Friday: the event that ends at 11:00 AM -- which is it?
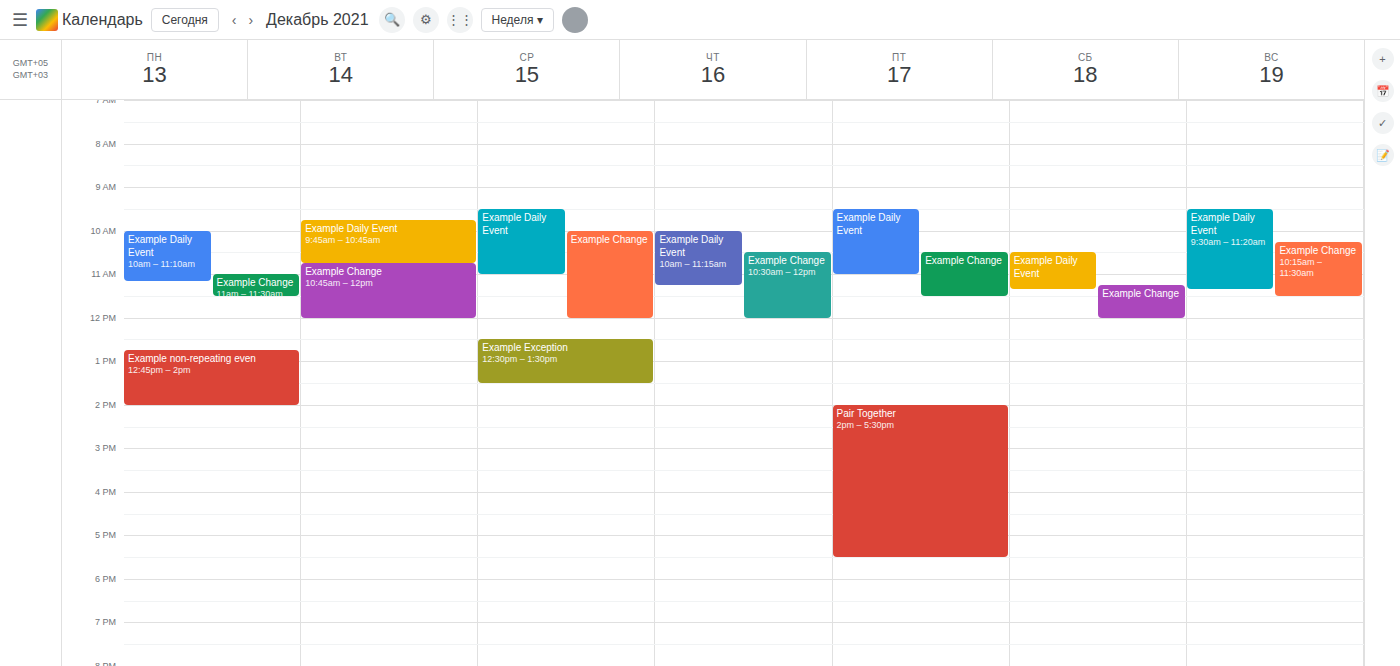
"Example Daily Event"